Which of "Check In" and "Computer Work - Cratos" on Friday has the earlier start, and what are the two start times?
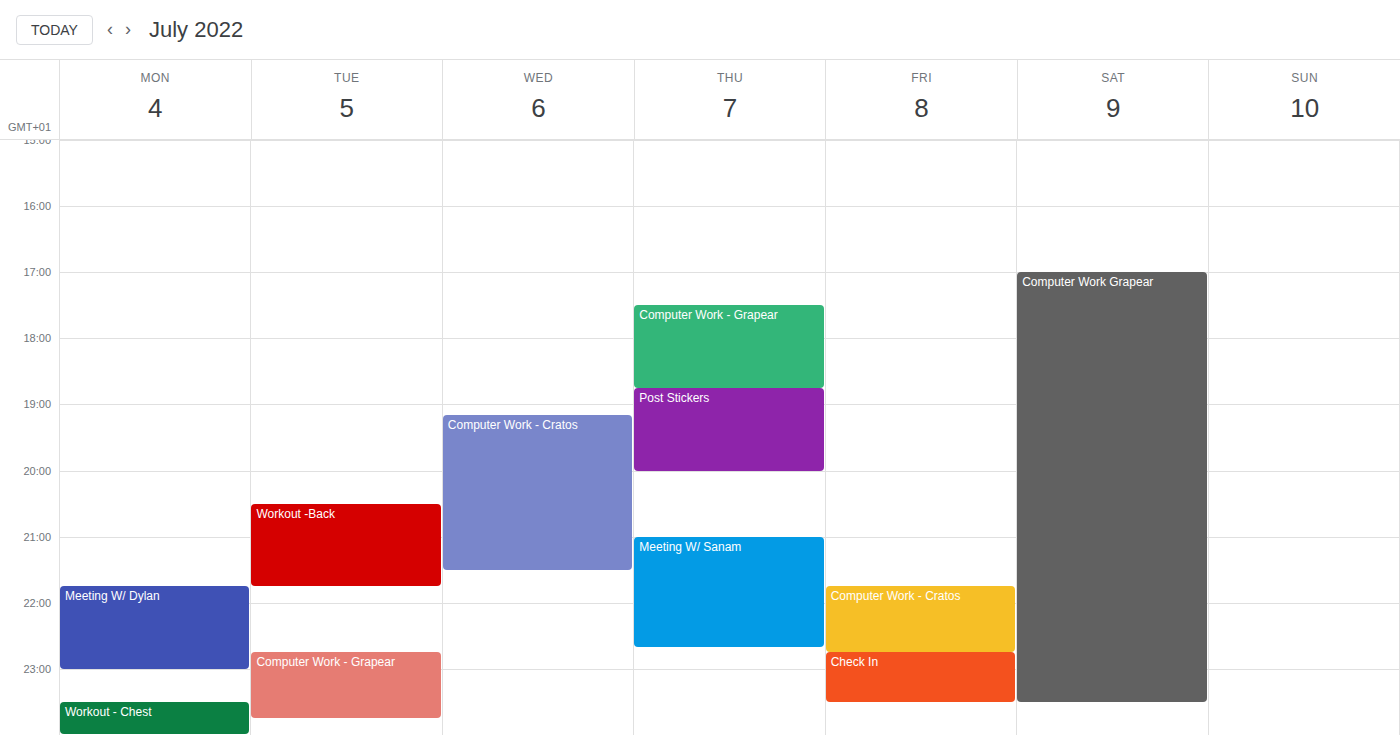
"Computer Work - Cratos" 9:45 PM; "Check In" 10:45 PM.